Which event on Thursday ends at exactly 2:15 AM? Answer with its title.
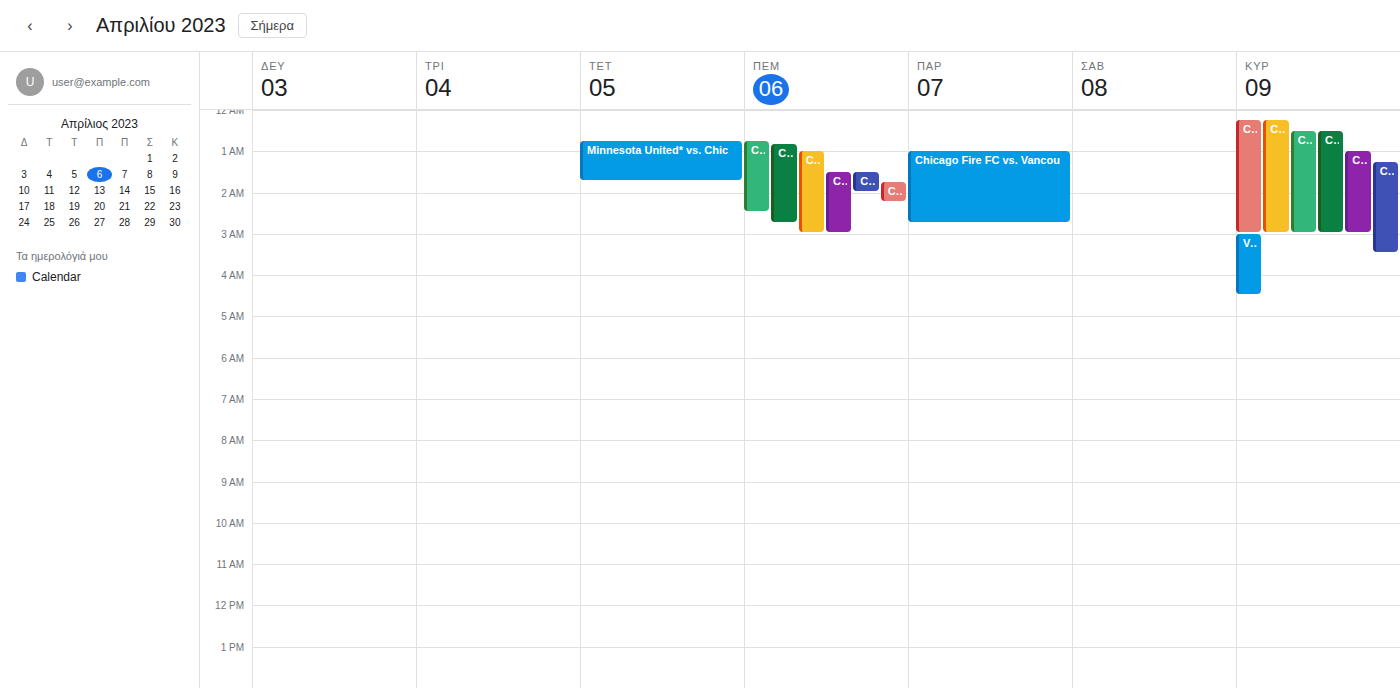
"Chicago Fire FC vs. Inter"